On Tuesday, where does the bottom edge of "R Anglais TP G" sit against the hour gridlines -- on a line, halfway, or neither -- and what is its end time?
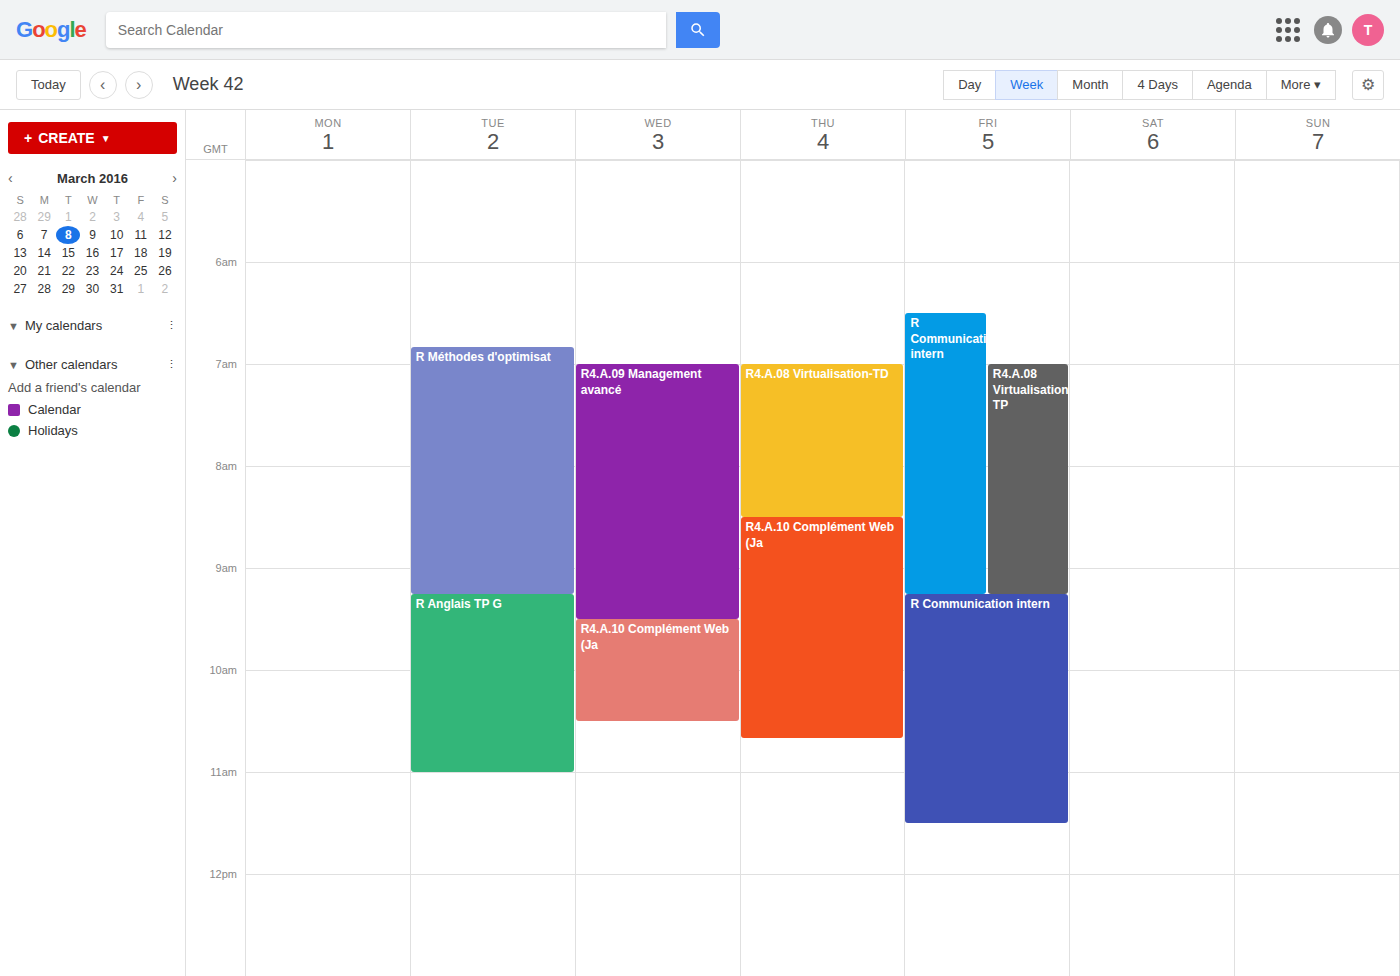
11:00 AM -- exactly on the 11 AM line.